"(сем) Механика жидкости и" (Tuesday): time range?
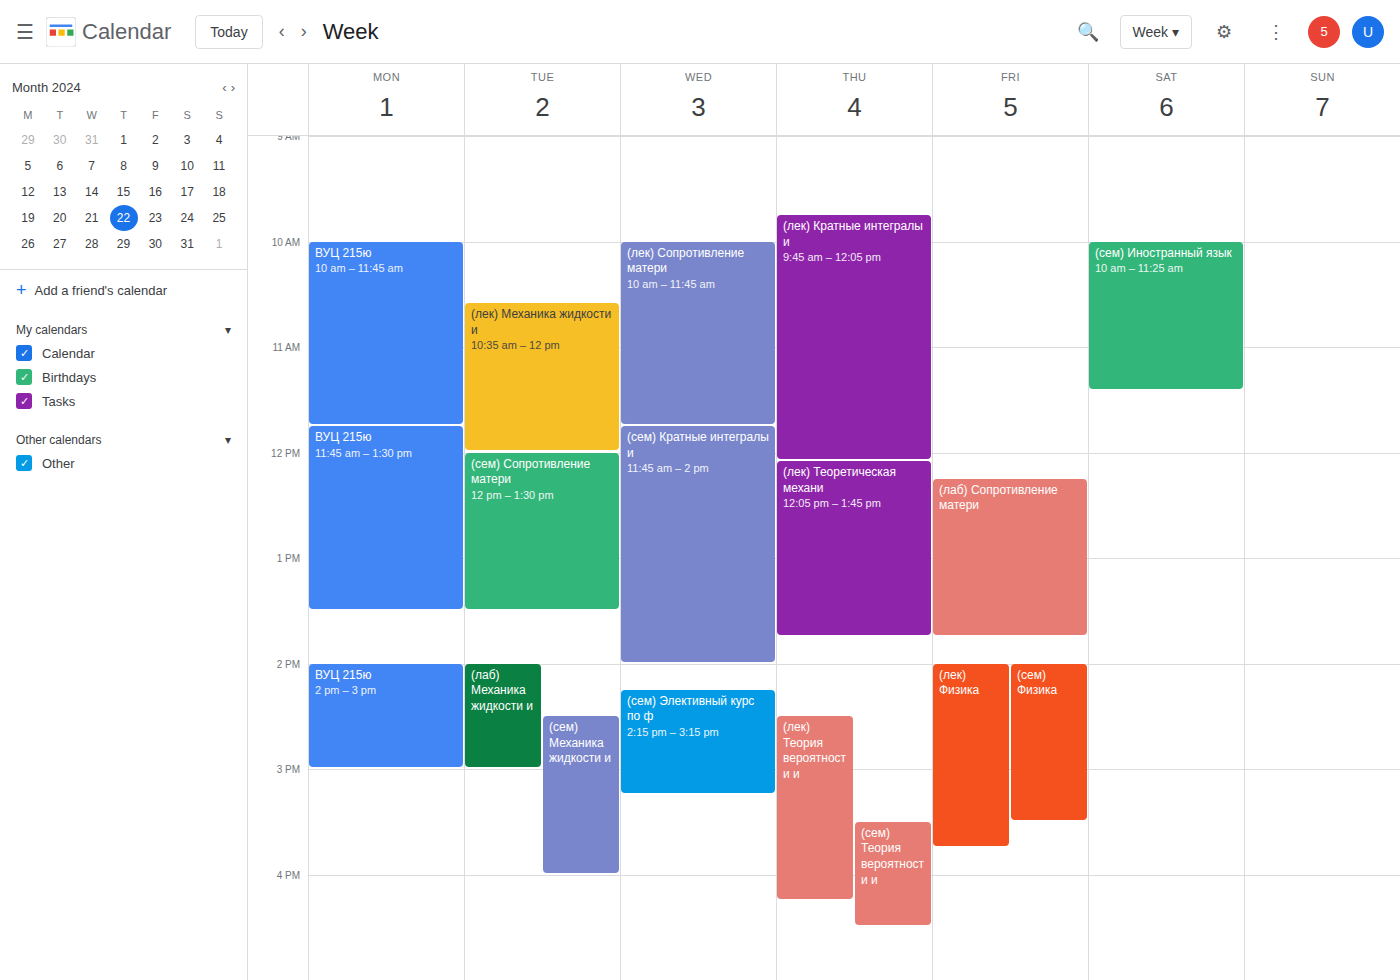
2:30 PM to 4:00 PM